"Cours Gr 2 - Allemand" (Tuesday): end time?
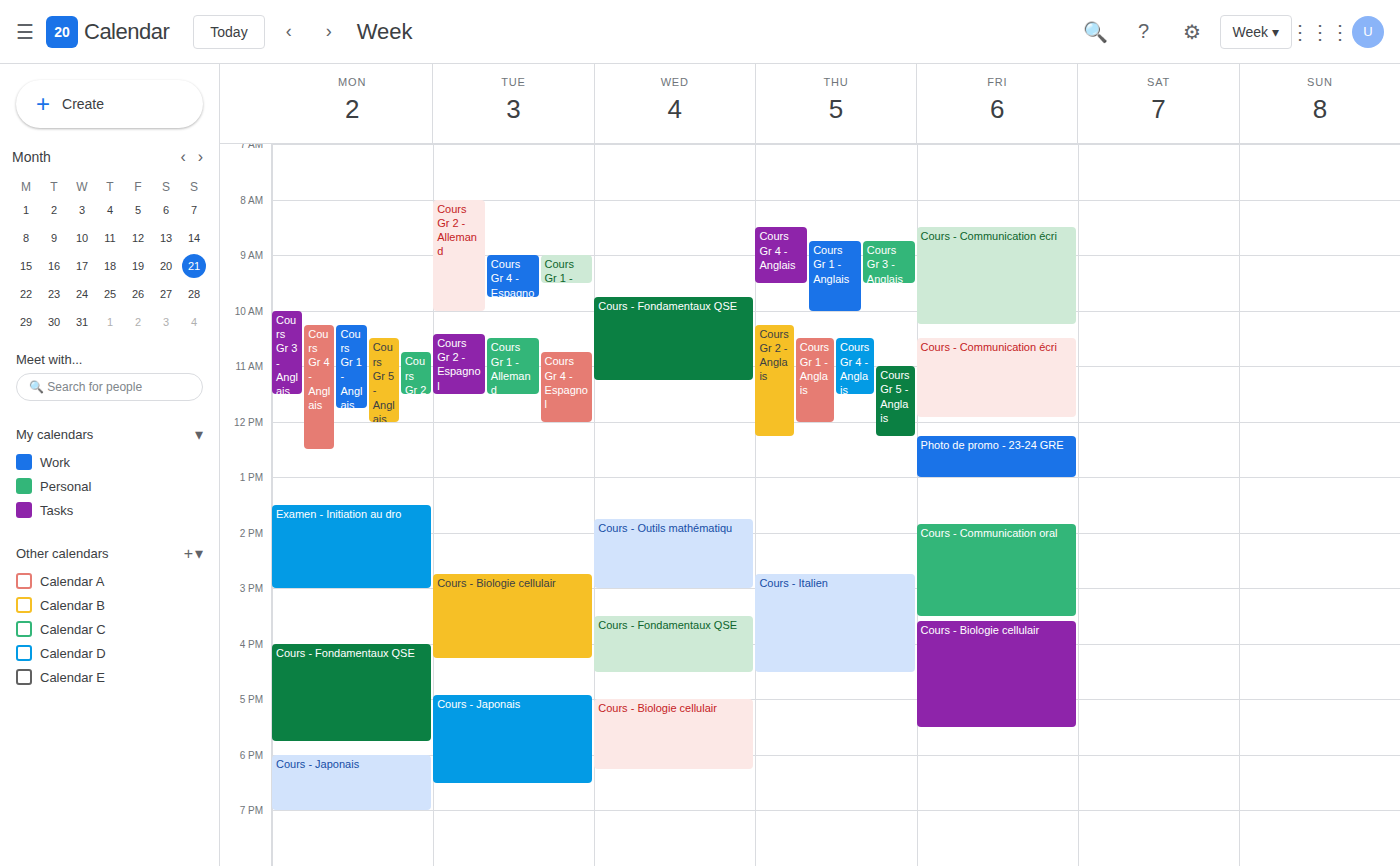
10:00 AM